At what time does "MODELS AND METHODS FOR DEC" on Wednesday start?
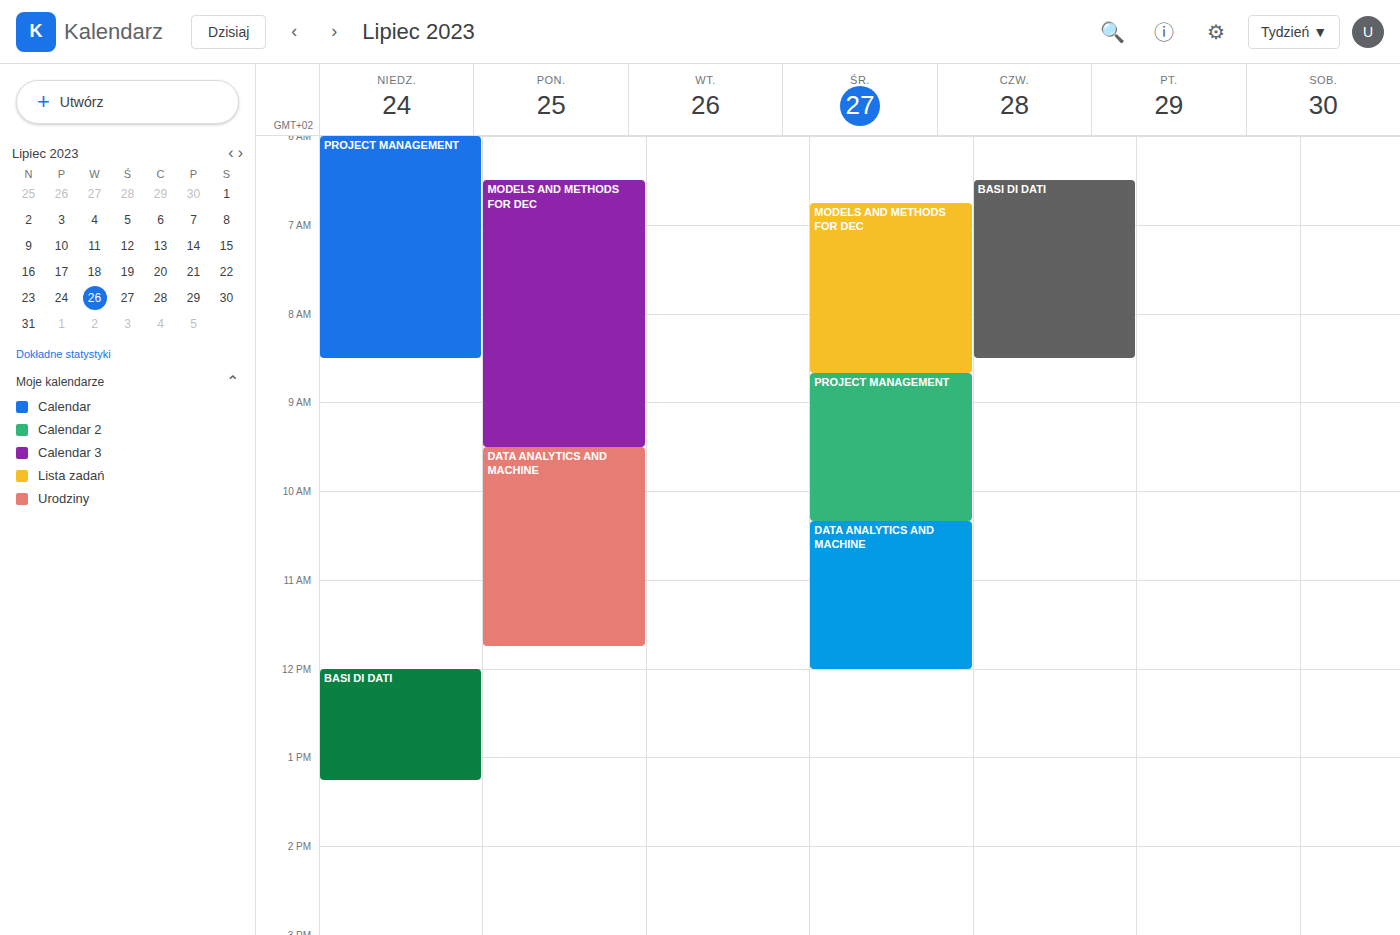
6:45 AM